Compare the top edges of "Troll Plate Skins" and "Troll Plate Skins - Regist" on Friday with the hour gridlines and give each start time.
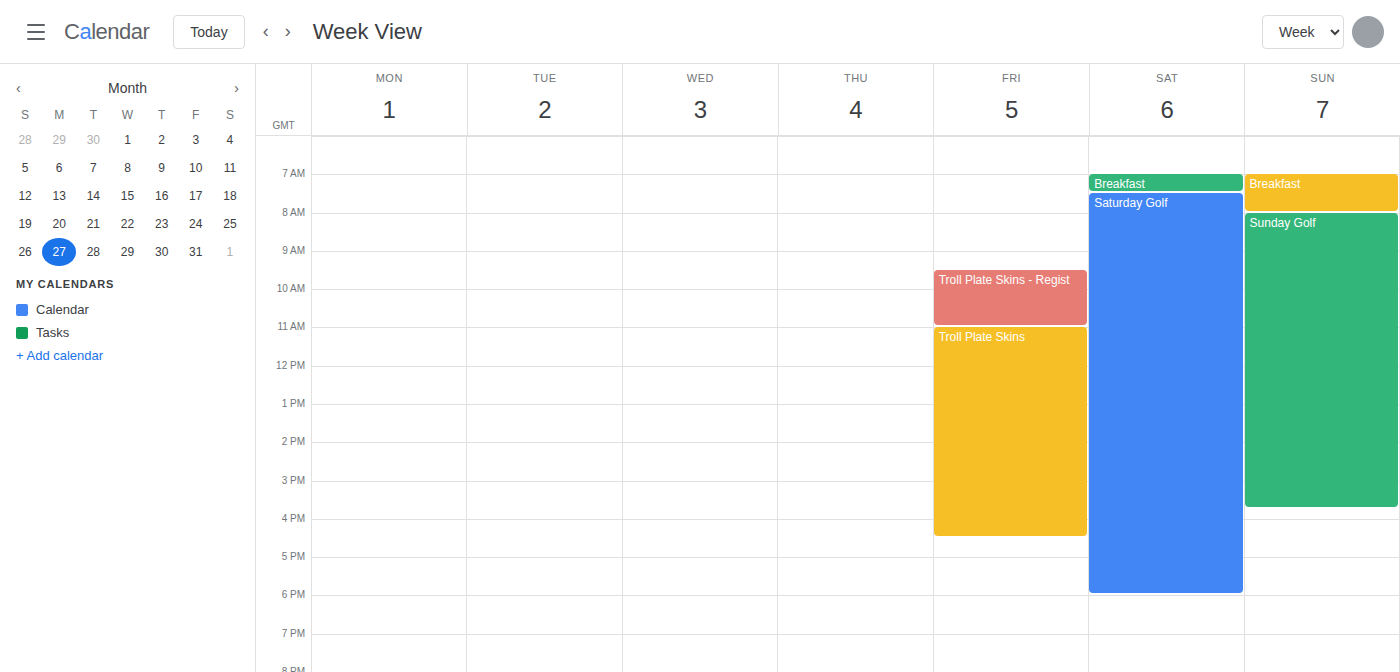
"Troll Plate Skins": 11:00 AM, exactly on the 11 AM line. "Troll Plate Skins - Regist": 9:30 AM, halfway between the 9 AM and 10 AM lines.